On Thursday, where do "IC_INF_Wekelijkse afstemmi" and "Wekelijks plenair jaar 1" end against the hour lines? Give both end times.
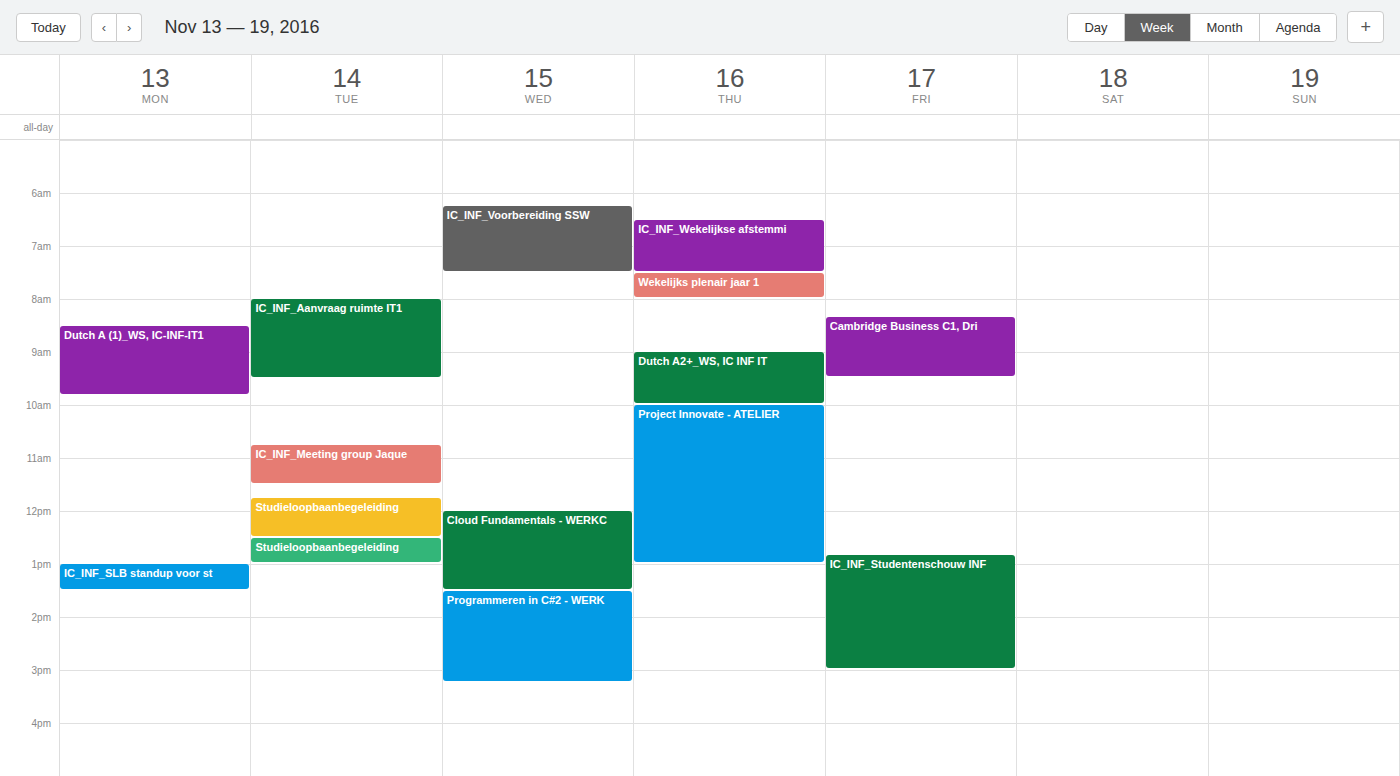
"IC_INF_Wekelijkse afstemmi": 7:30 AM, halfway between the 7 AM and 8 AM lines. "Wekelijks plenair jaar 1": 8:00 AM, exactly on the 8 AM line.